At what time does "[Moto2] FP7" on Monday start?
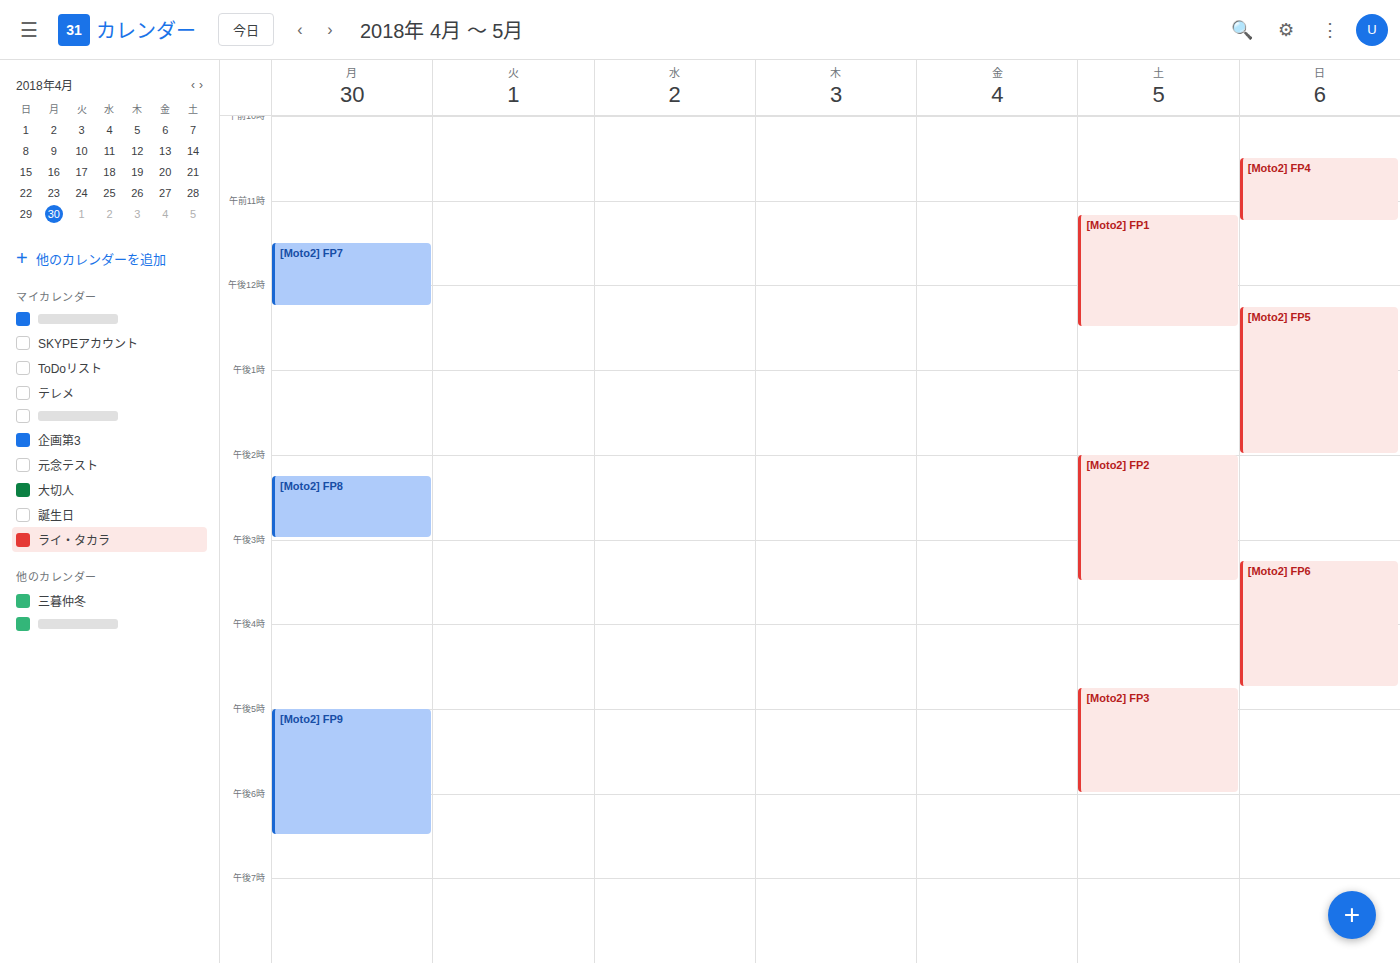
11:30 AM